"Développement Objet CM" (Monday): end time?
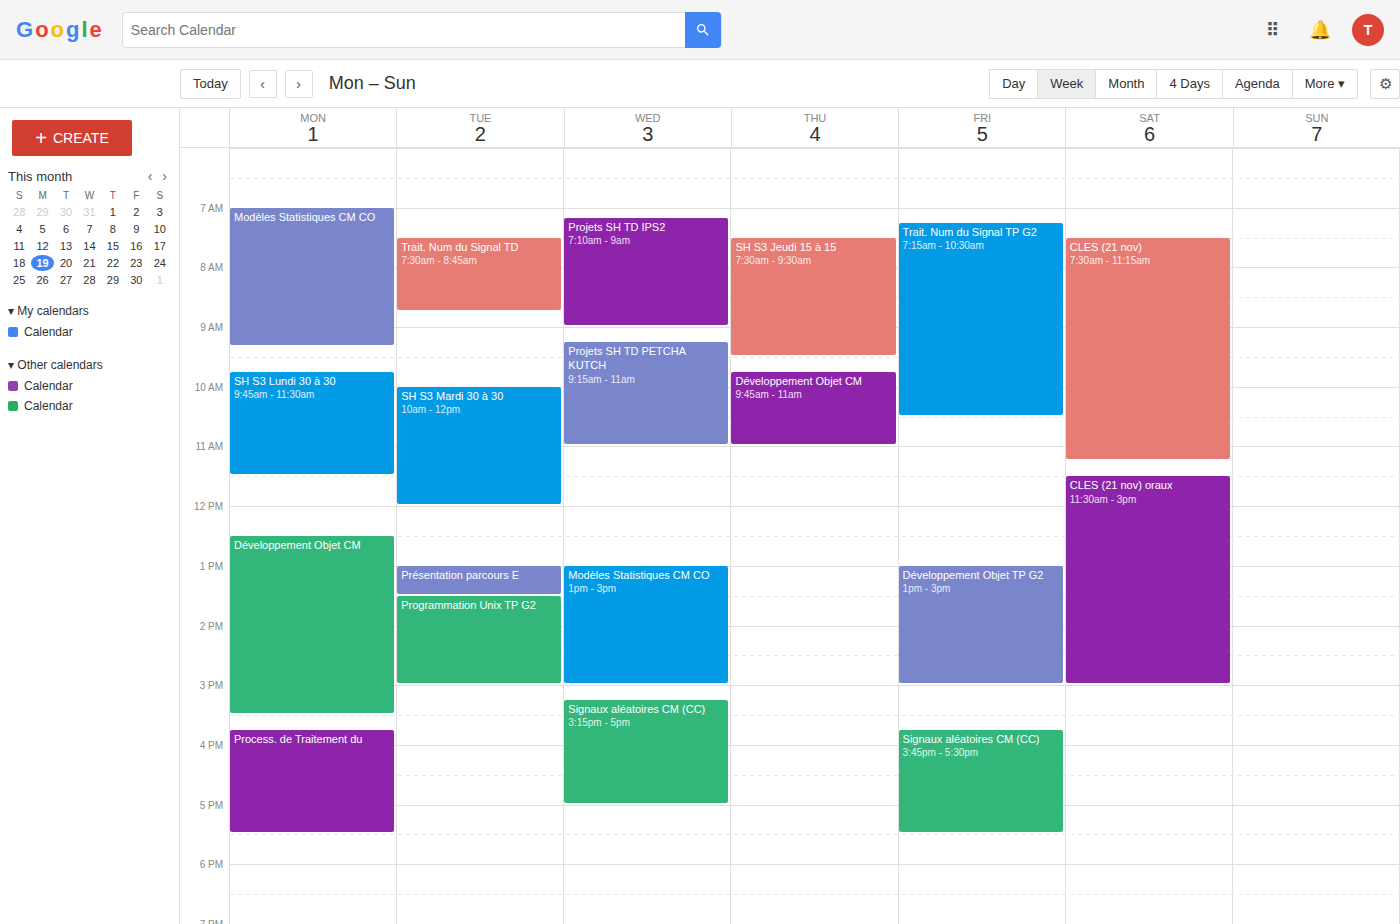
3:30 PM